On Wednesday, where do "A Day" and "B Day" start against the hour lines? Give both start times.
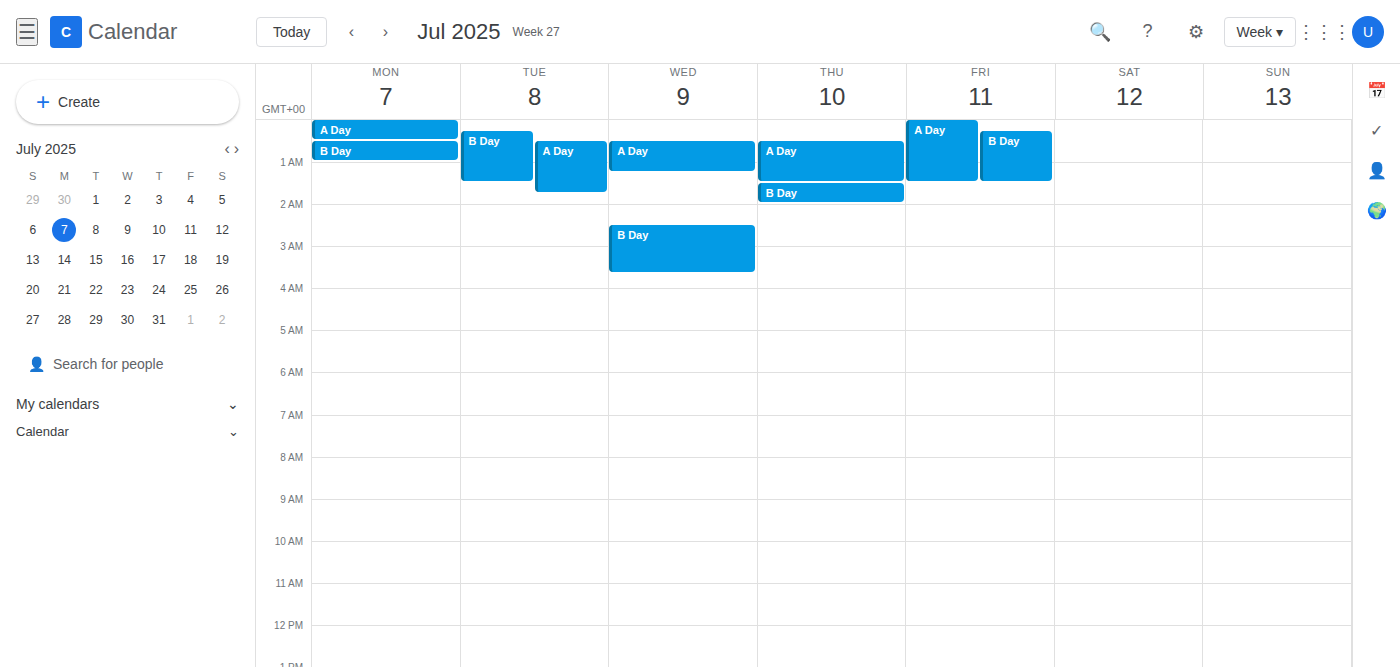
"A Day": 12:30 AM, halfway between the 12 AM and 1 AM lines. "B Day": 2:30 AM, halfway between the 2 AM and 3 AM lines.